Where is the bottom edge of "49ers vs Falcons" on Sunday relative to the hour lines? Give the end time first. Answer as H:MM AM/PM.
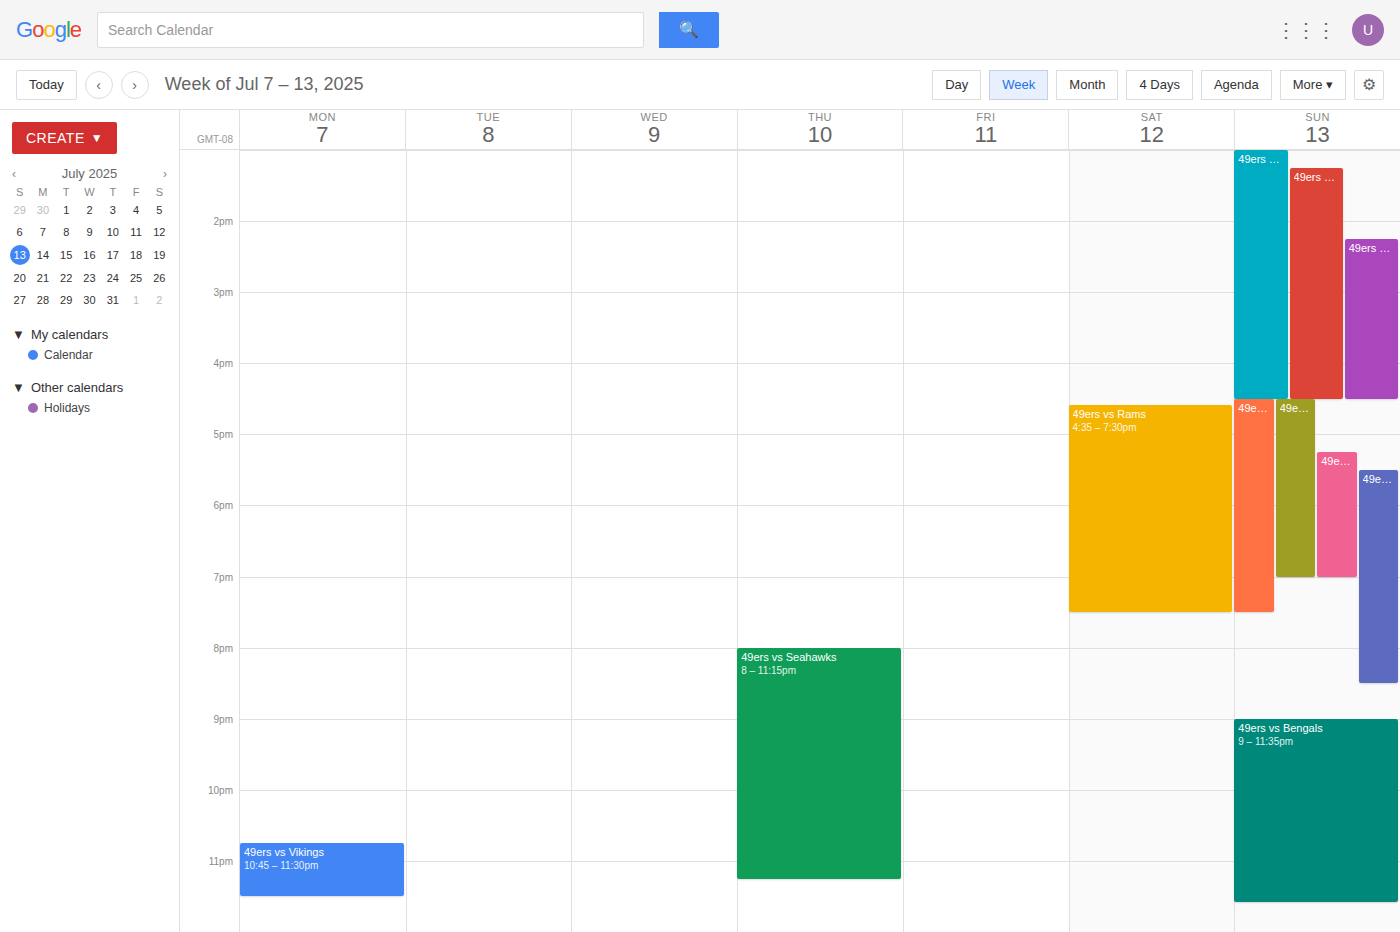
7:00 PM -- exactly on the 7 PM line.